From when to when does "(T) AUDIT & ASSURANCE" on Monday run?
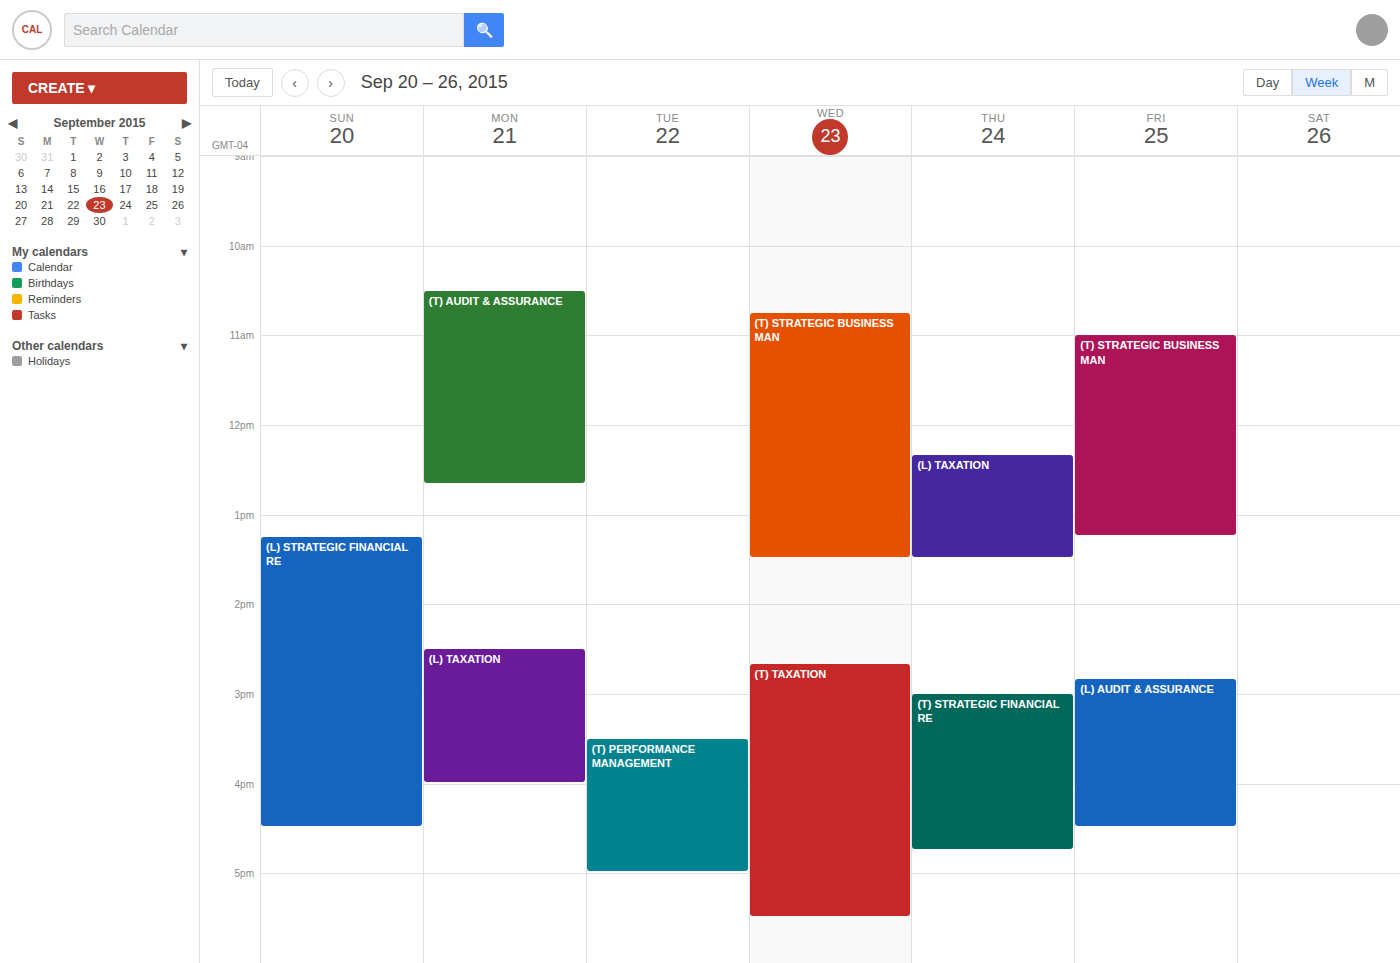
10:30 AM to 12:40 PM